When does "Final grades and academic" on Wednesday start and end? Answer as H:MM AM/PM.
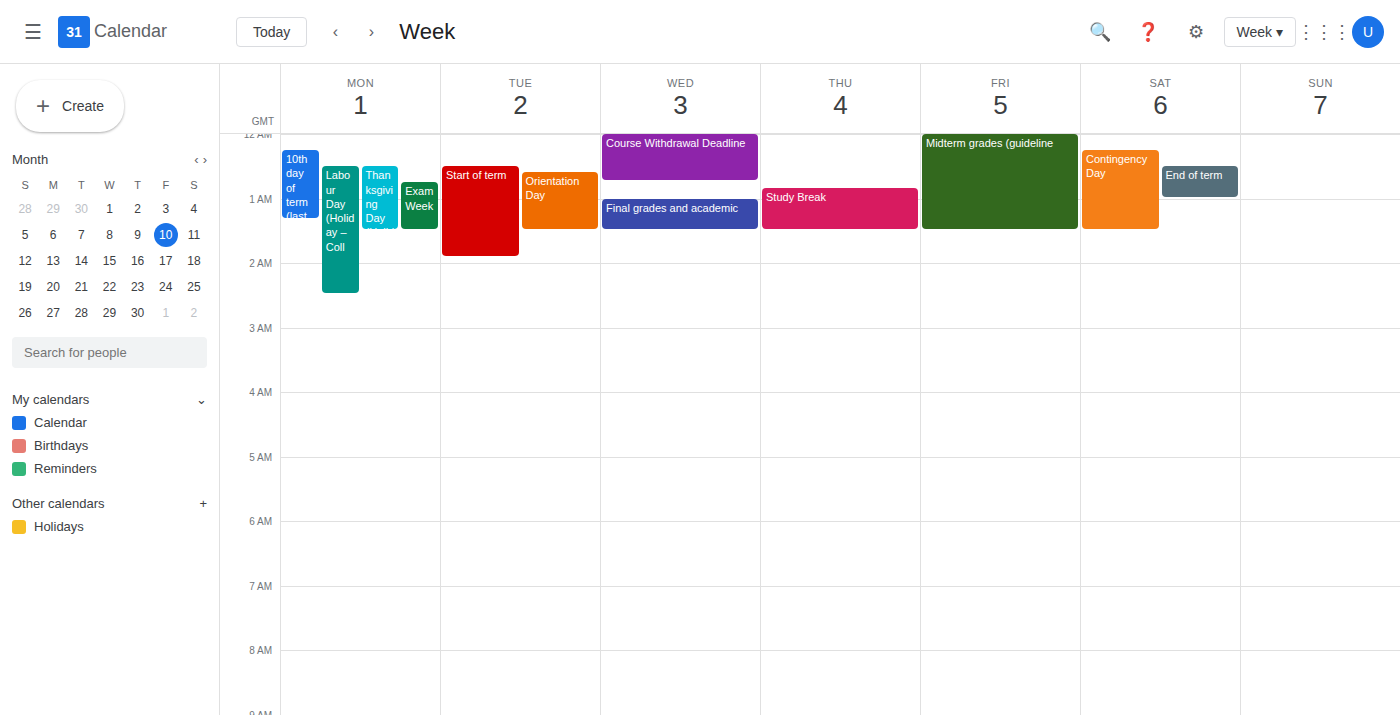
1:00 AM to 1:30 AM